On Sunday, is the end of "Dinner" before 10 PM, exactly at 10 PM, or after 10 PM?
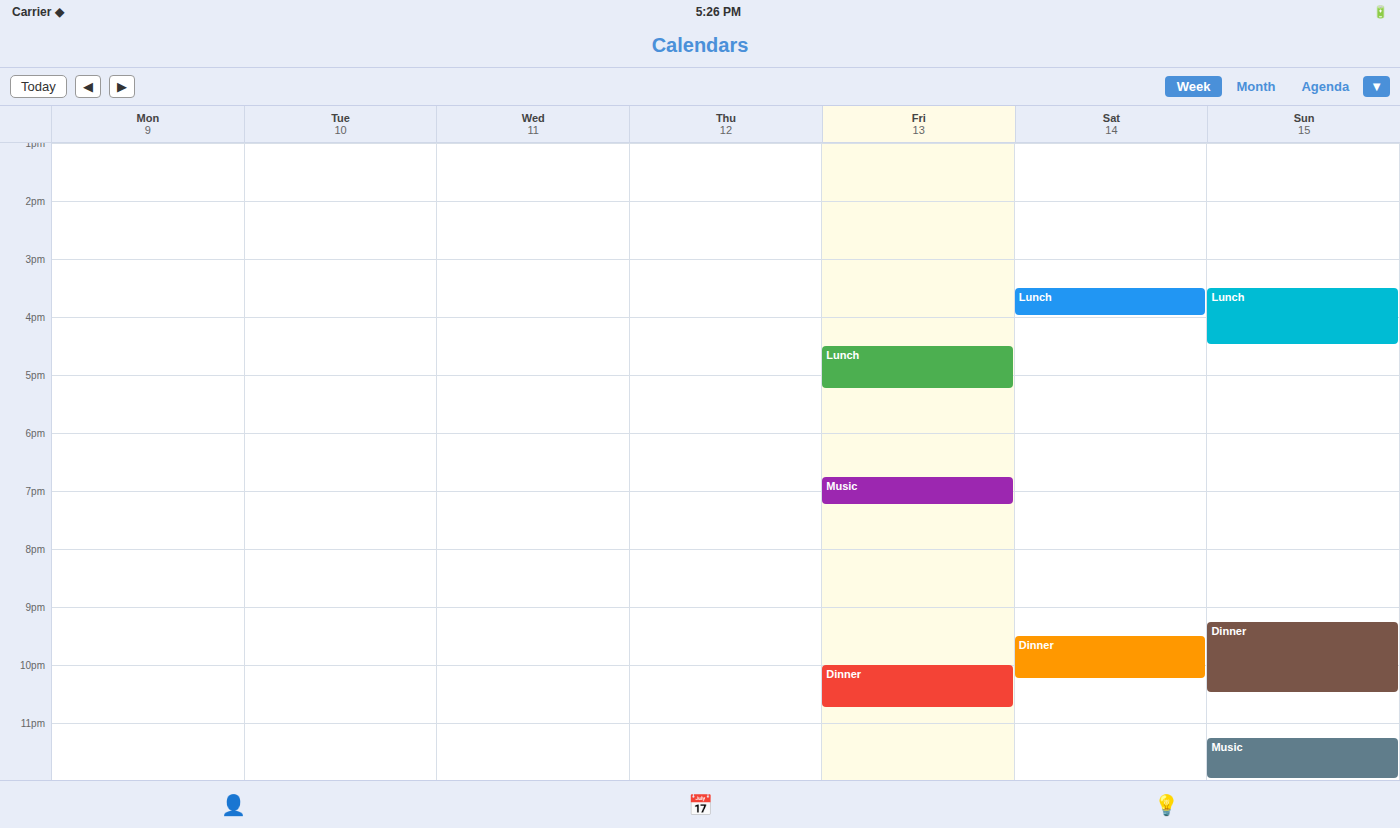
10:30 PM -- after 10 PM, 30 minutes below the 10 PM line.